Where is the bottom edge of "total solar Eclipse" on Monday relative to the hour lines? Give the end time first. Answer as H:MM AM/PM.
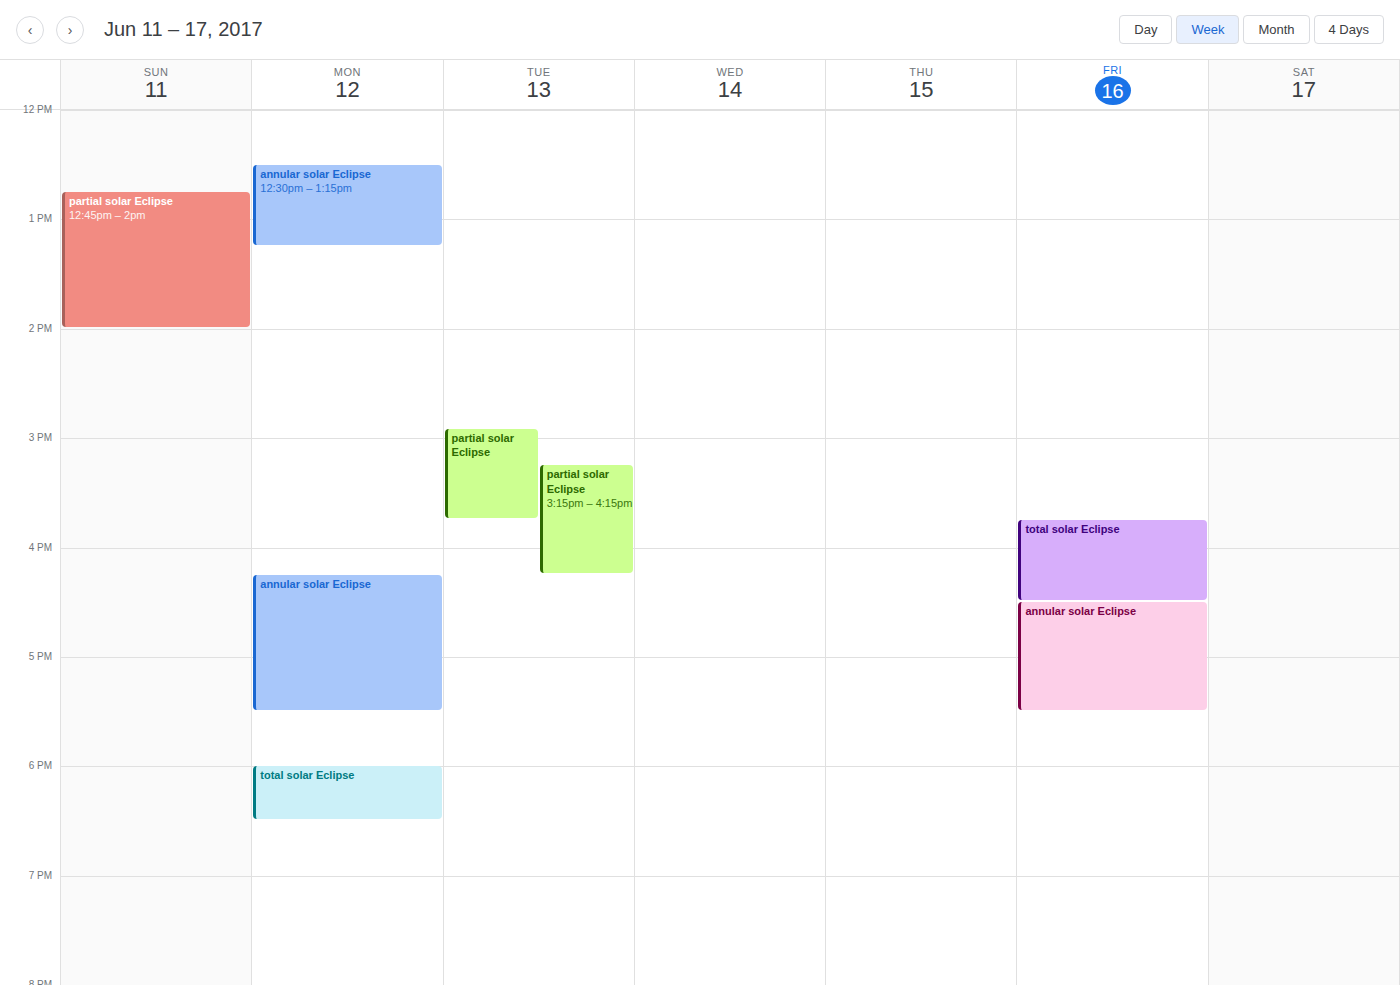
6:30 PM -- halfway between the 6 PM and 7 PM lines.